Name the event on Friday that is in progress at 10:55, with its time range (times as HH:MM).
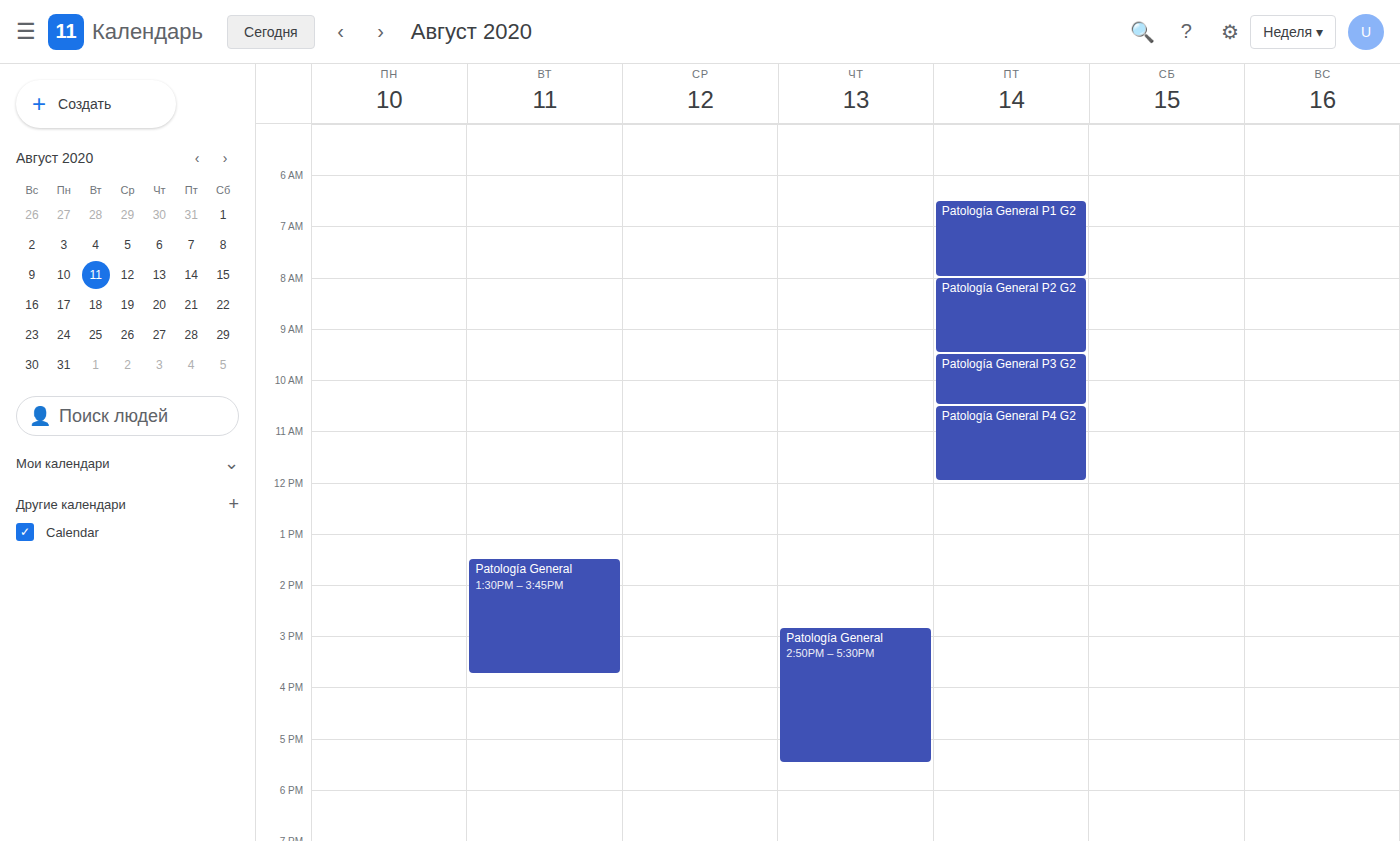
"Patología General P4 G2", 10:30 to 12:00